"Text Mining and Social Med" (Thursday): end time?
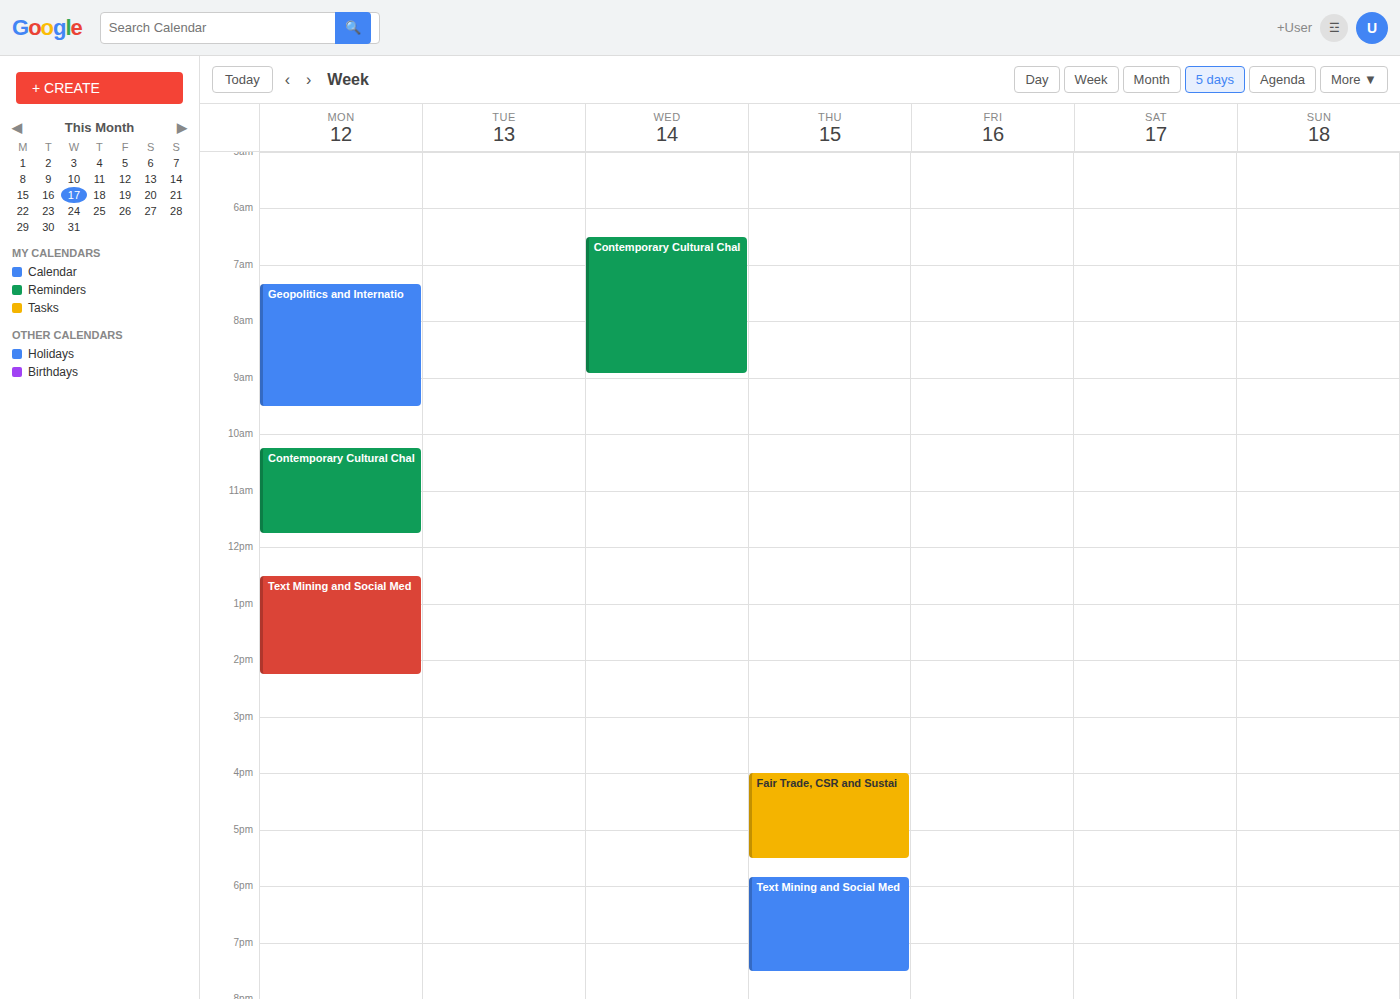
19:30